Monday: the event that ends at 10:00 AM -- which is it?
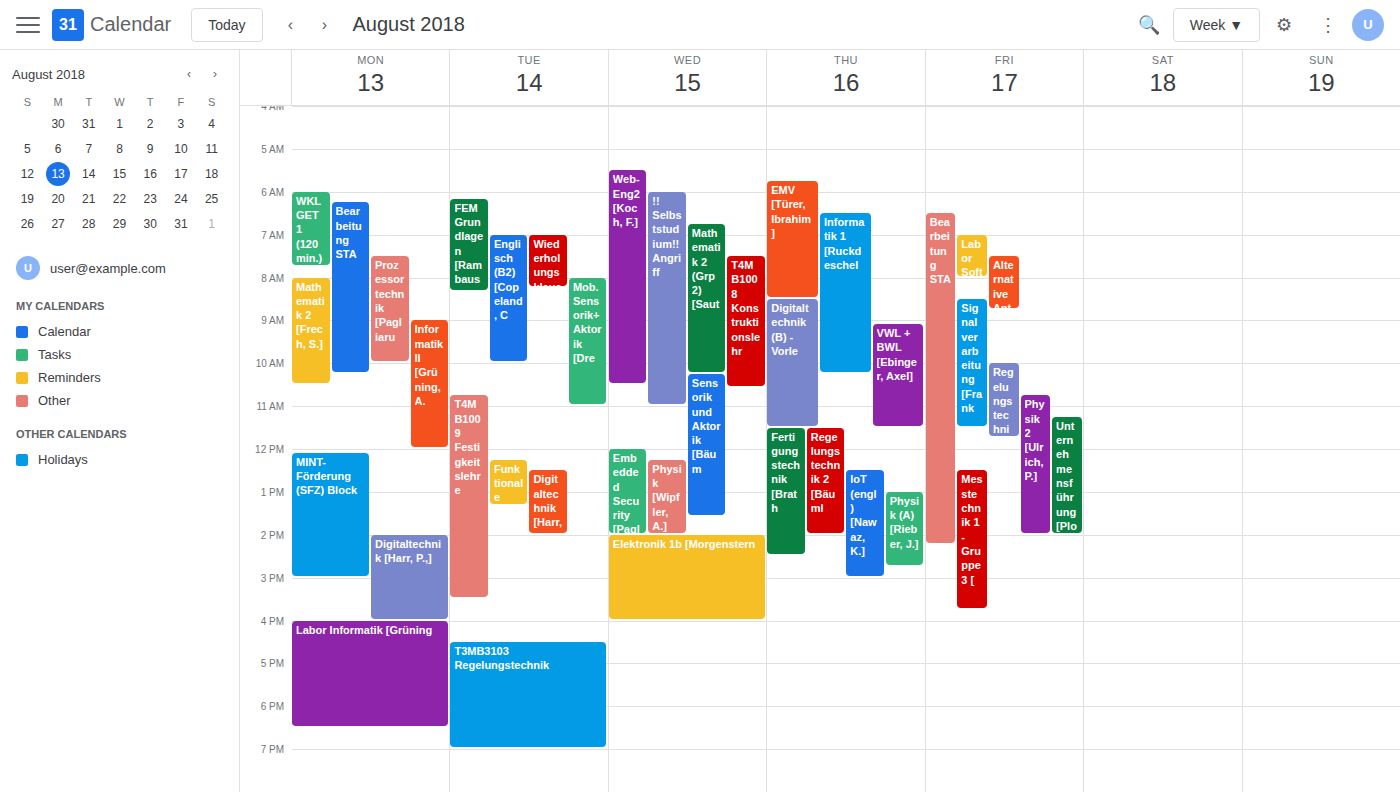
"Prozessortechnik [Pagliaru"